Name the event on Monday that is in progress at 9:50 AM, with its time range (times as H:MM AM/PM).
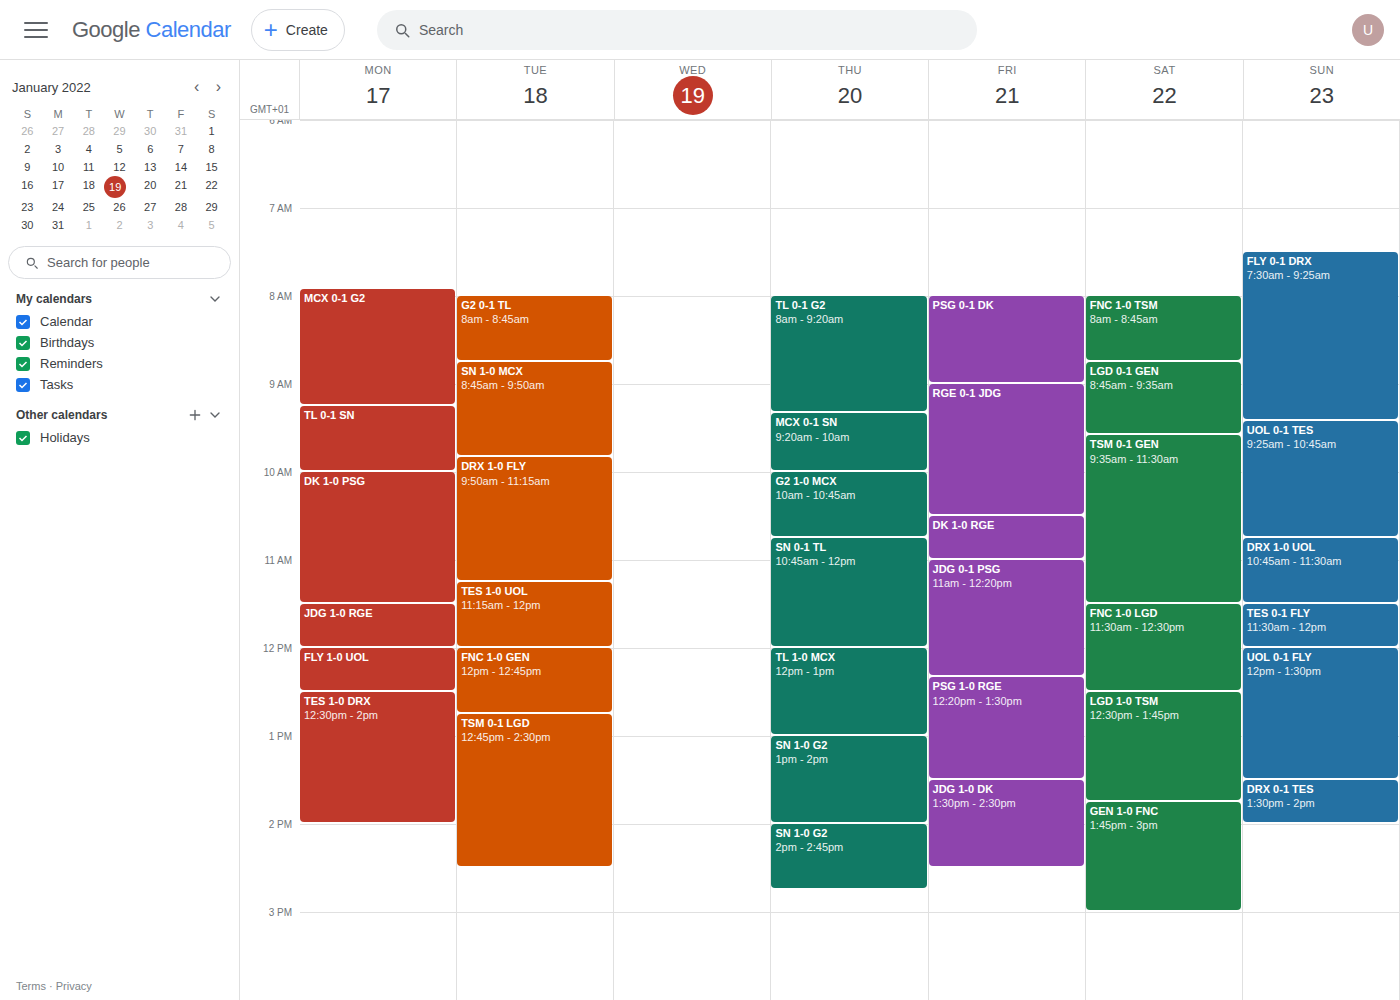
"TL 0-1 SN", 9:15 AM to 10:00 AM